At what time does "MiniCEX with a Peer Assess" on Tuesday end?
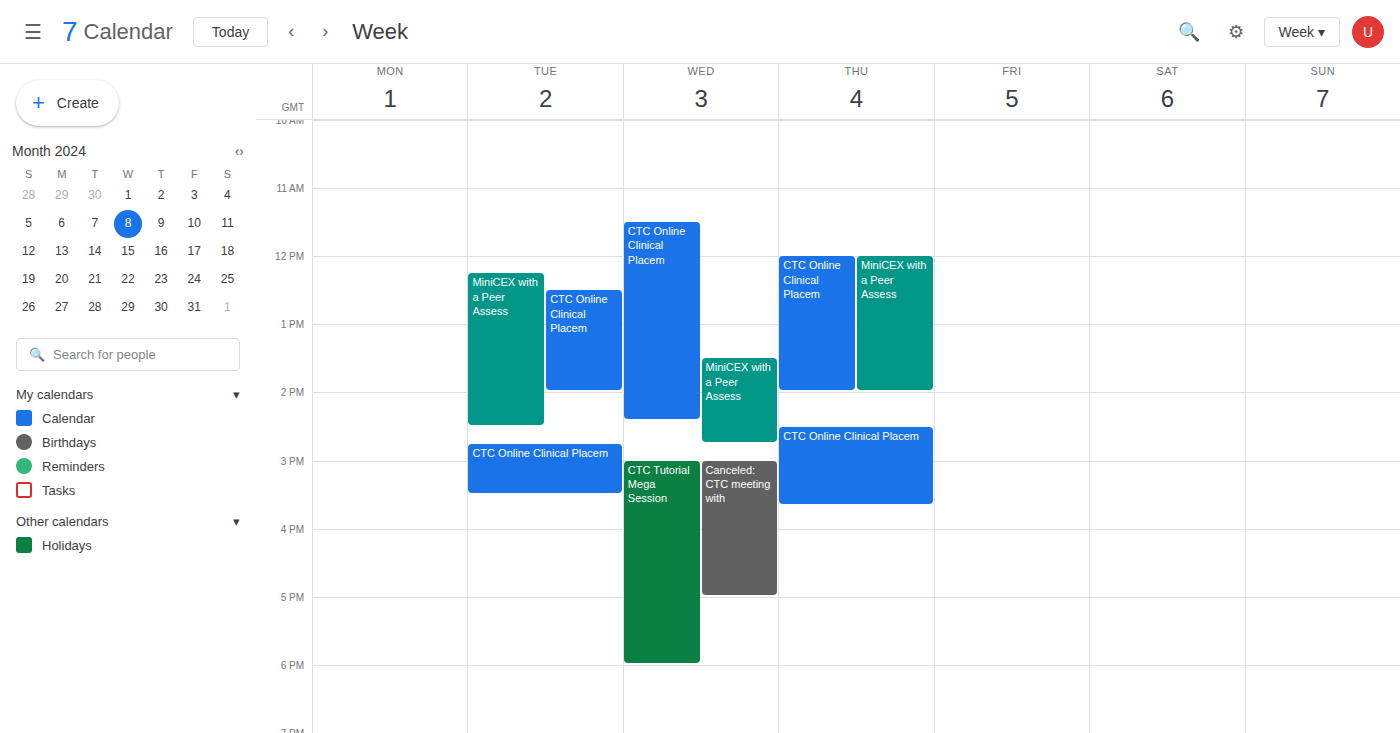
2:30 PM